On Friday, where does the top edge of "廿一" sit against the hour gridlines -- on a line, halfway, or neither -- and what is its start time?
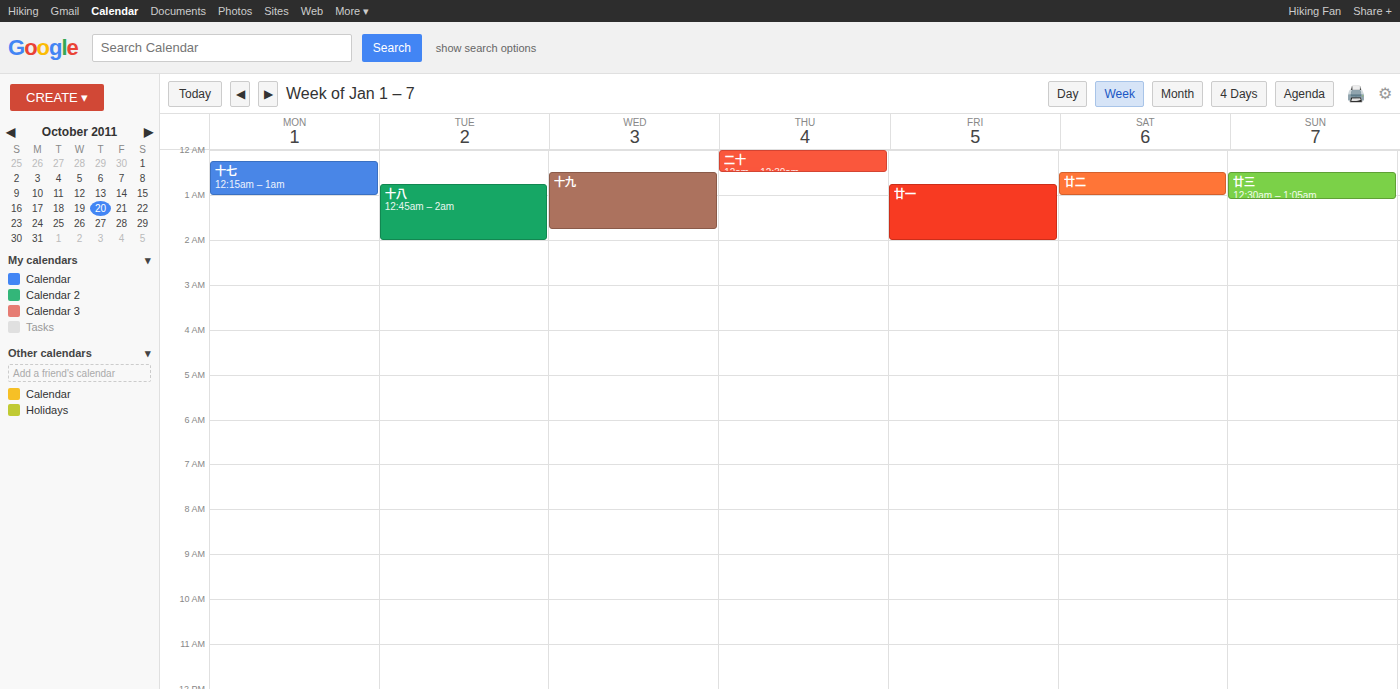
12:45 AM -- neither: three quarters of the way from the 12 AM line to the 1 AM line.